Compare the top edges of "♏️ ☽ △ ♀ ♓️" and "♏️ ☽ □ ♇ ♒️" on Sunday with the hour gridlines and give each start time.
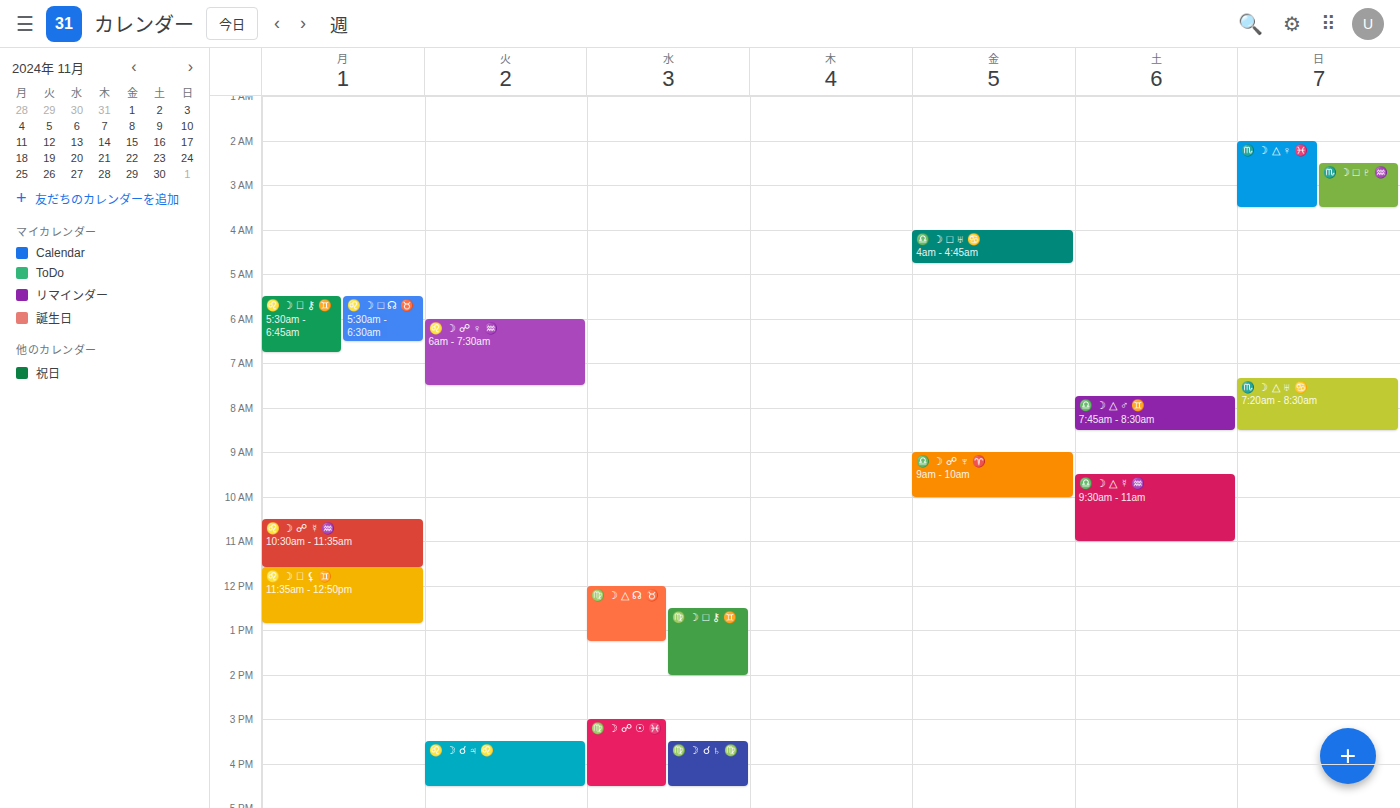
"♏️ ☽ △ ♀ ♓️": 2:00 AM, exactly on the 2 AM line. "♏️ ☽ □ ♇ ♒️": 2:30 AM, halfway between the 2 AM and 3 AM lines.